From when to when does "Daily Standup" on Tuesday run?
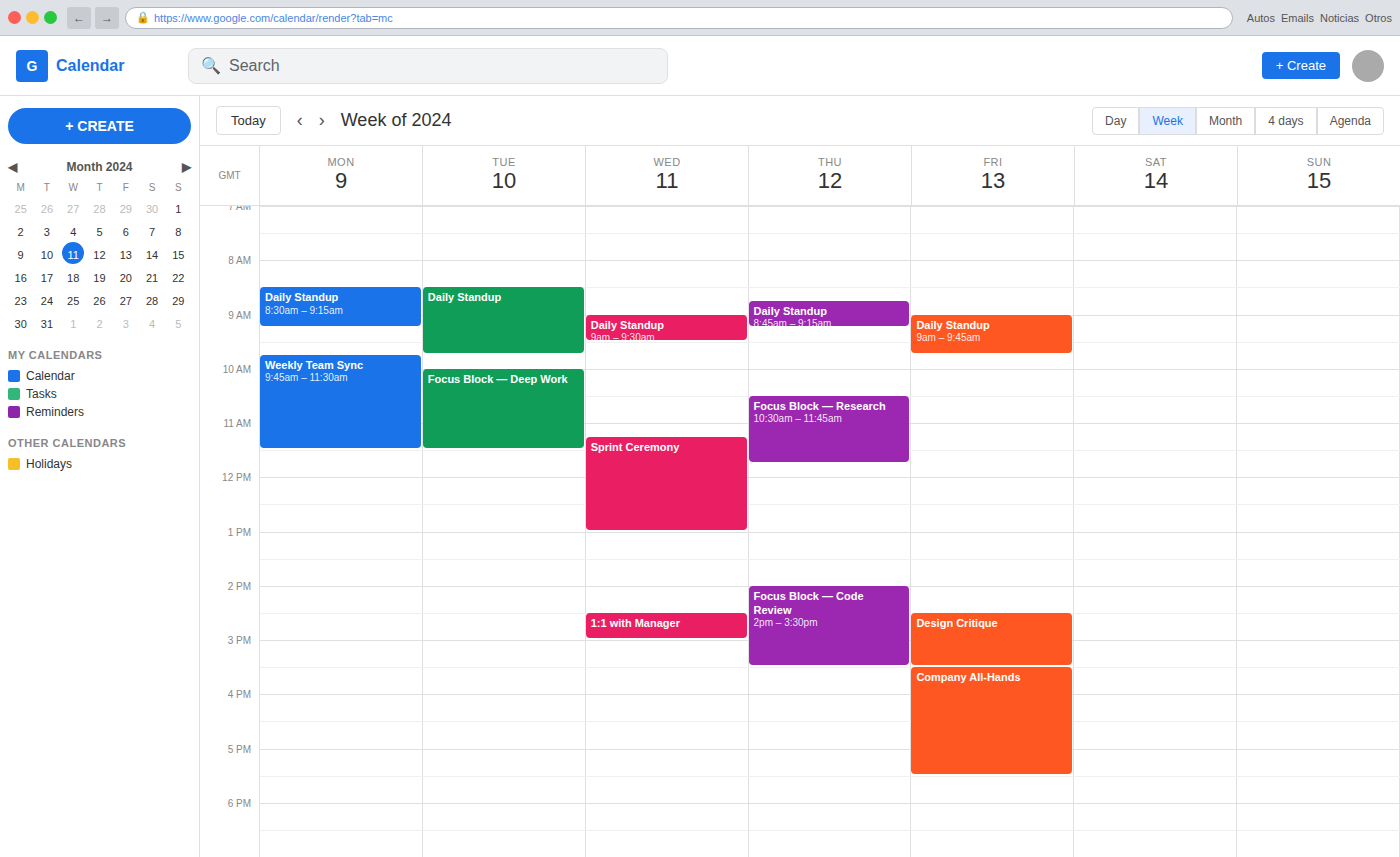
8:30 AM to 9:45 AM